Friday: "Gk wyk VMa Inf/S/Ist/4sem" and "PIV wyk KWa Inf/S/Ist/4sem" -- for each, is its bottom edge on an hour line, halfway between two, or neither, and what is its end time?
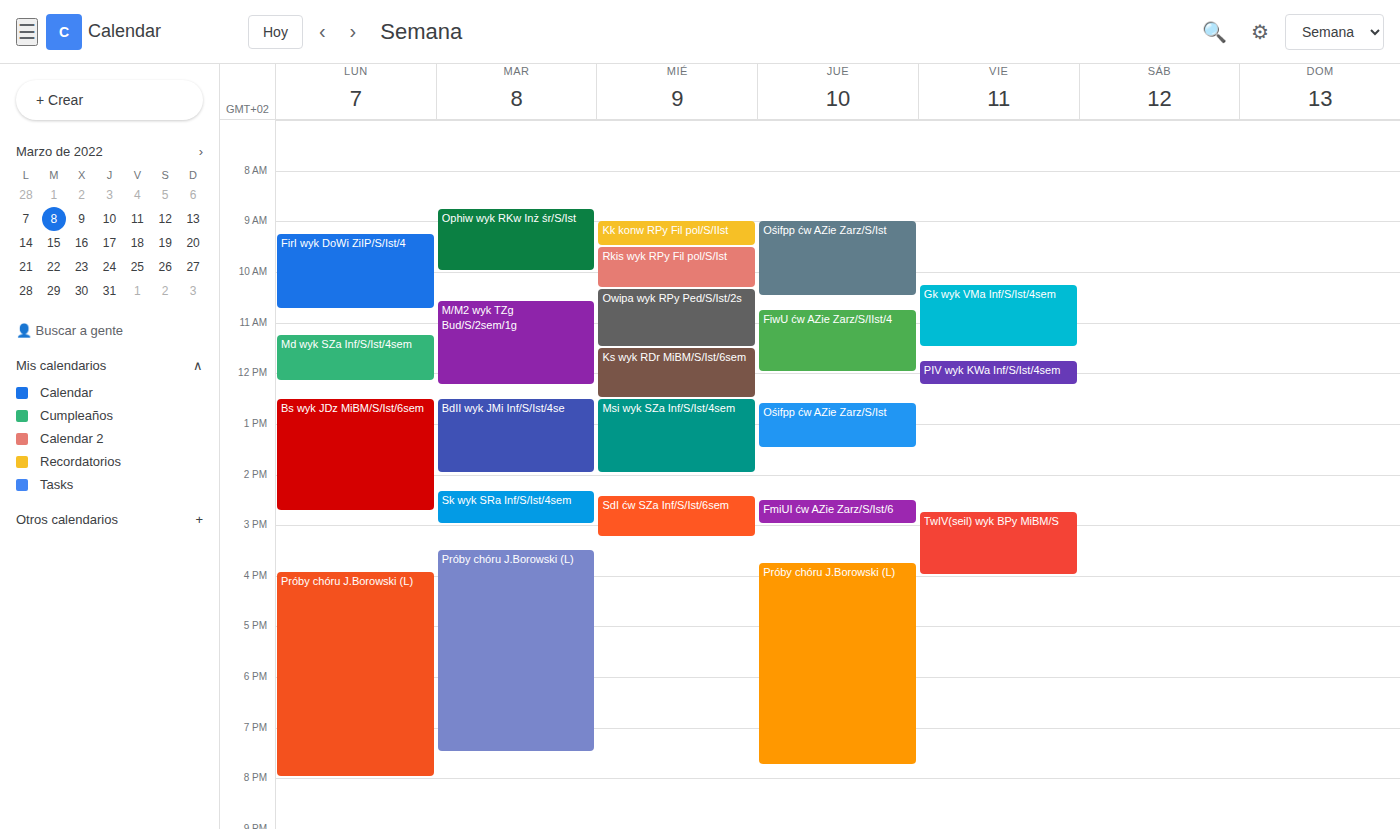
"Gk wyk VMa Inf/S/Ist/4sem": 11:30 AM, halfway between the 11 AM and 12 PM lines. "PIV wyk KWa Inf/S/Ist/4sem": 12:15 PM, neither: a quarter of the way from the 12 PM line to the 1 PM line.